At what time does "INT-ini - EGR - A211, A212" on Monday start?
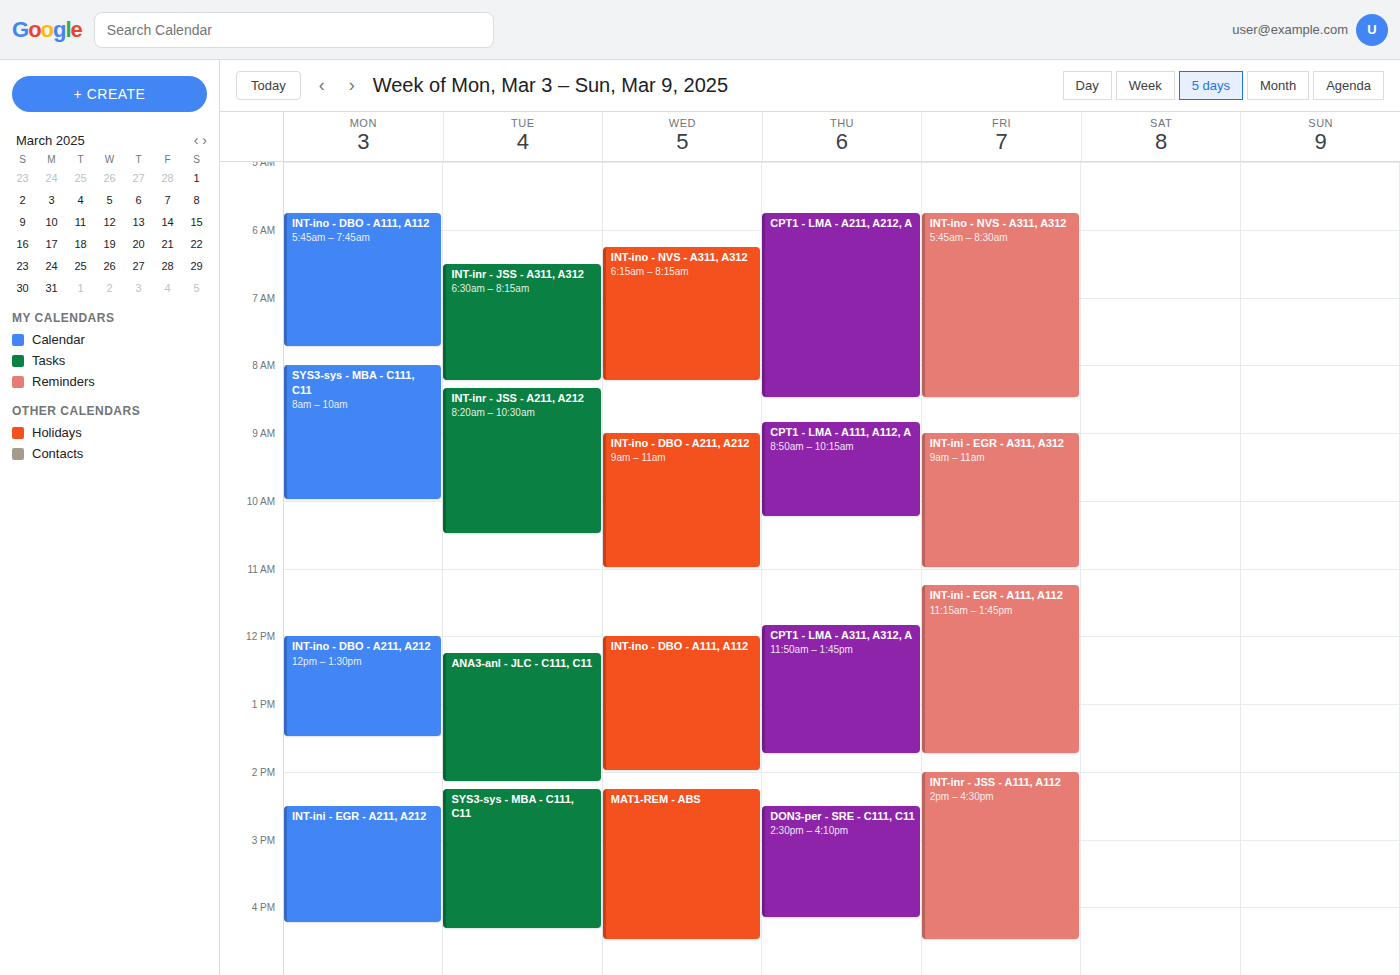
2:30 PM